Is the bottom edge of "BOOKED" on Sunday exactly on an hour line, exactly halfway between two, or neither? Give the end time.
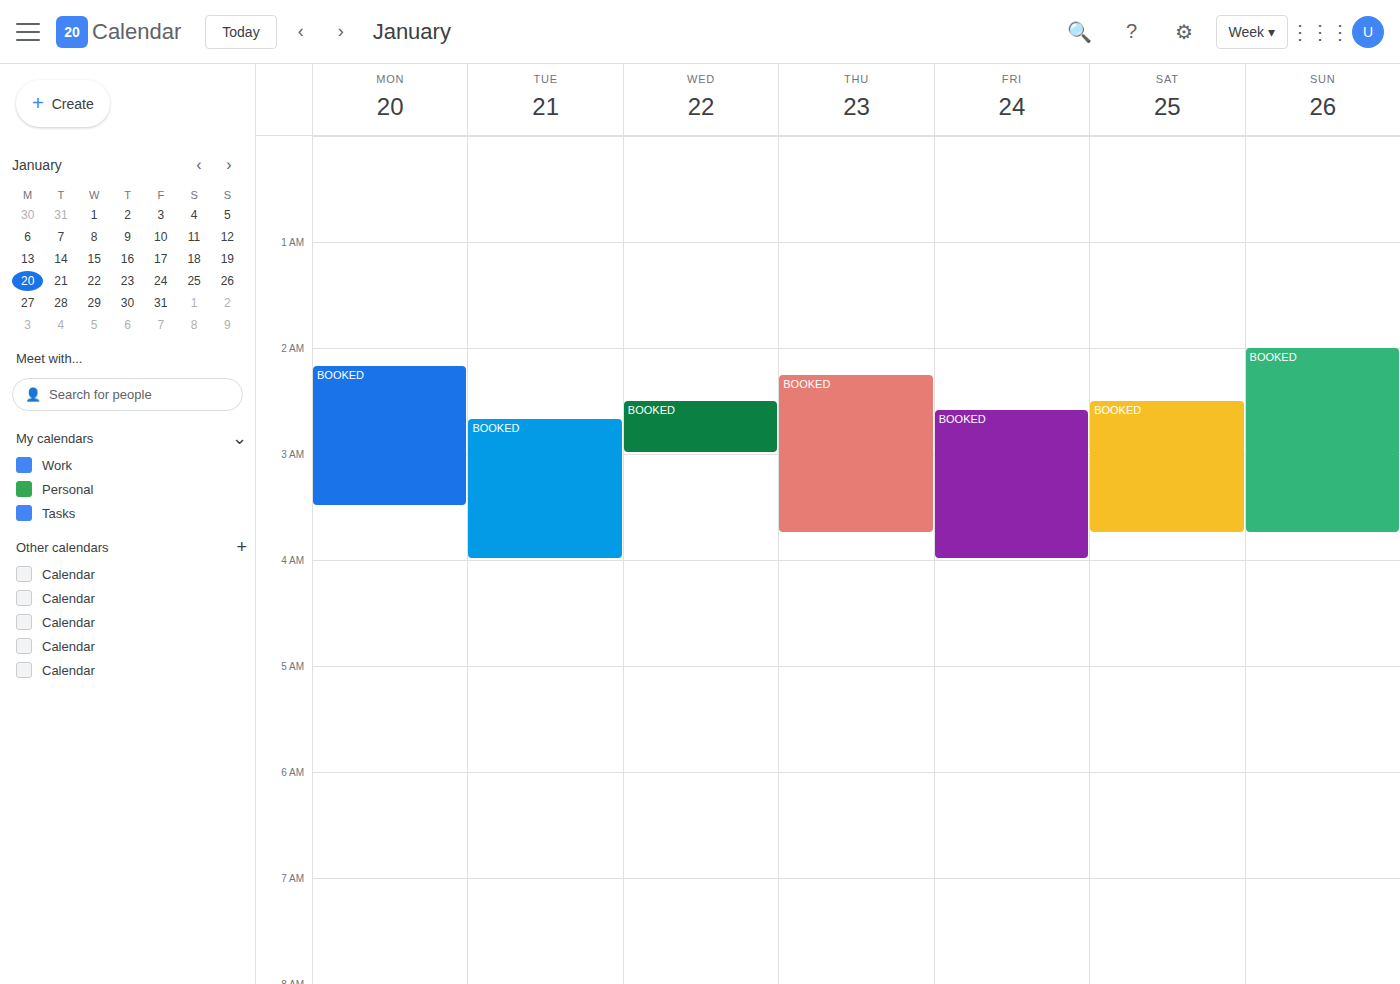
3:45 AM -- neither: three quarters of the way from the 3 AM line to the 4 AM line.